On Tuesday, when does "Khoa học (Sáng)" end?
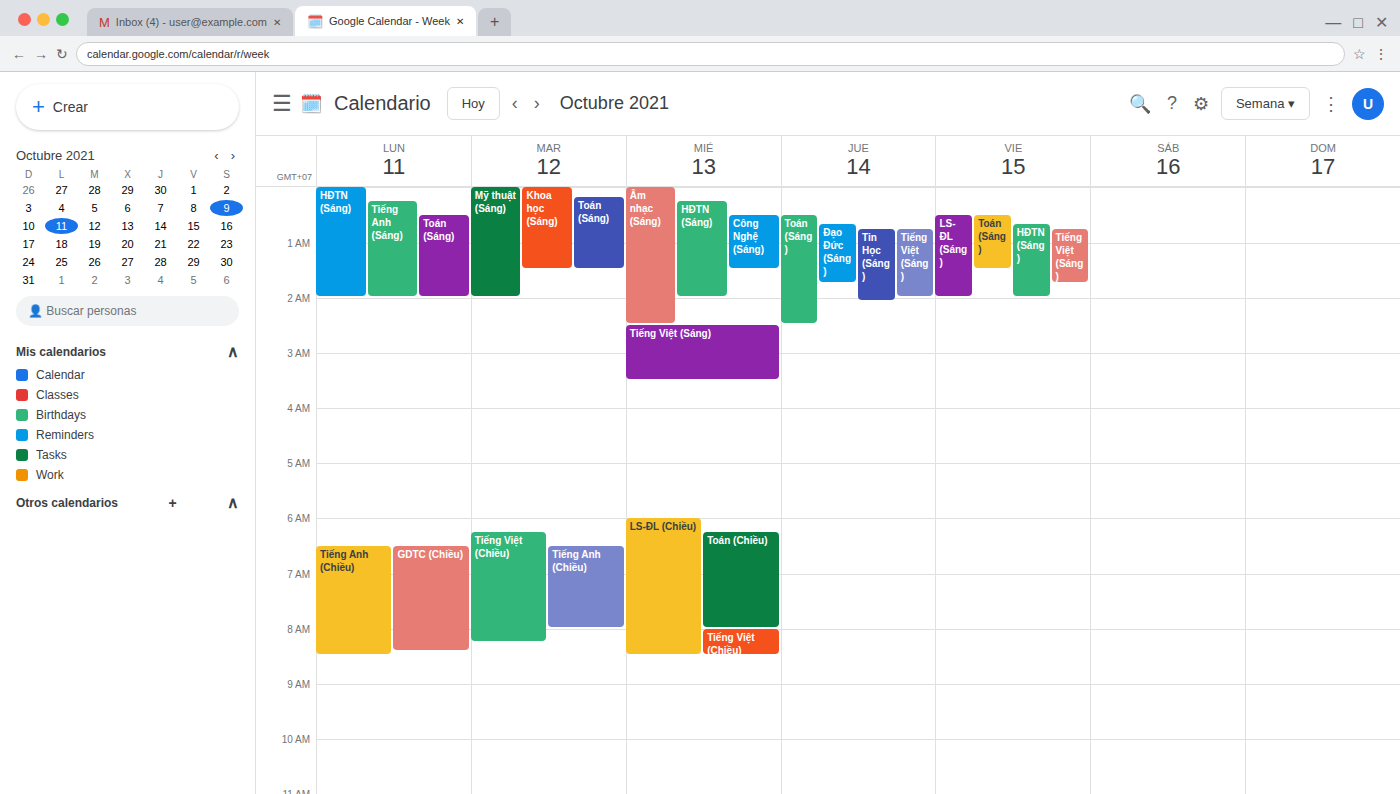
1:30 AM